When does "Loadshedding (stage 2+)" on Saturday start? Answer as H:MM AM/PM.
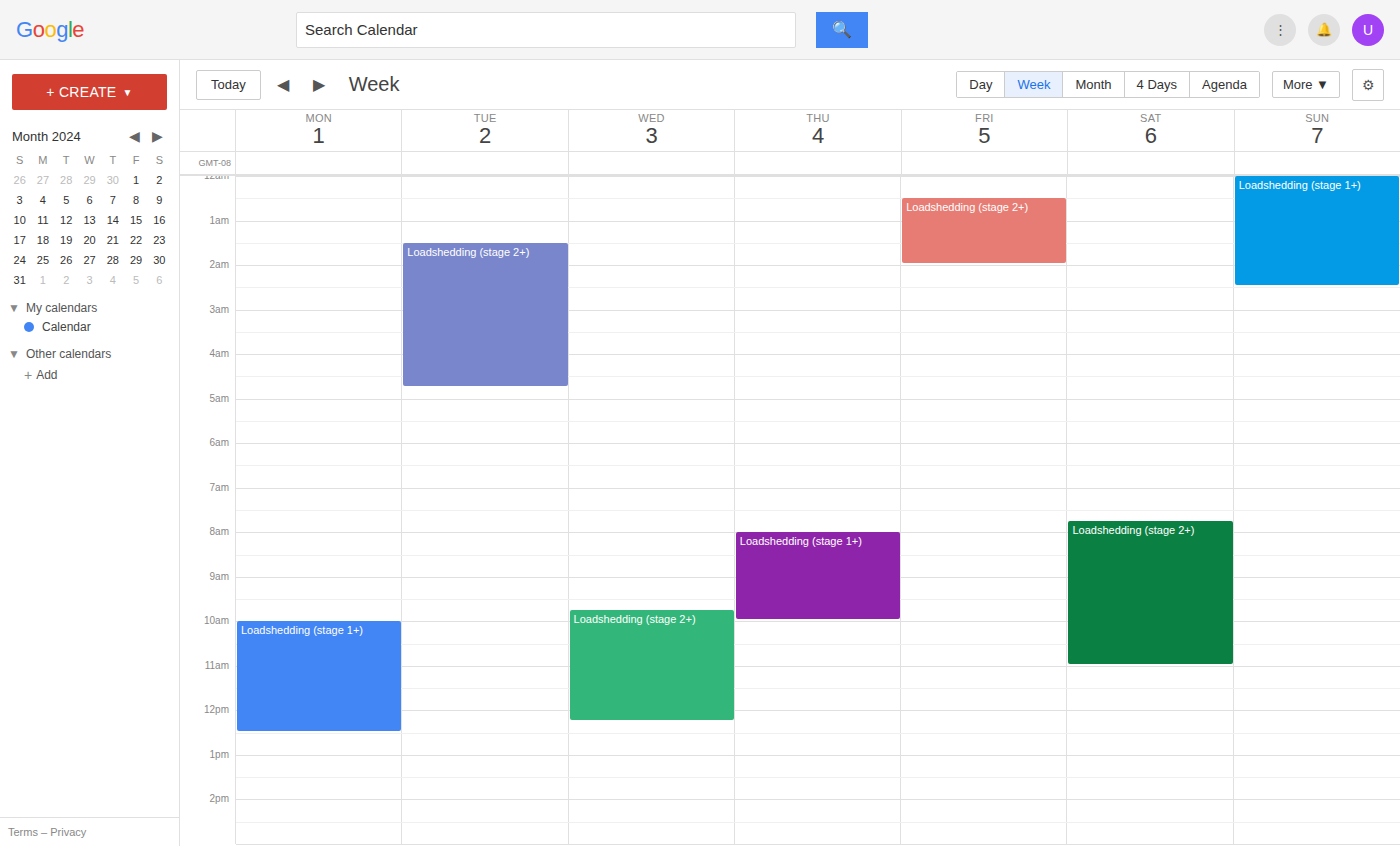
7:45 AM